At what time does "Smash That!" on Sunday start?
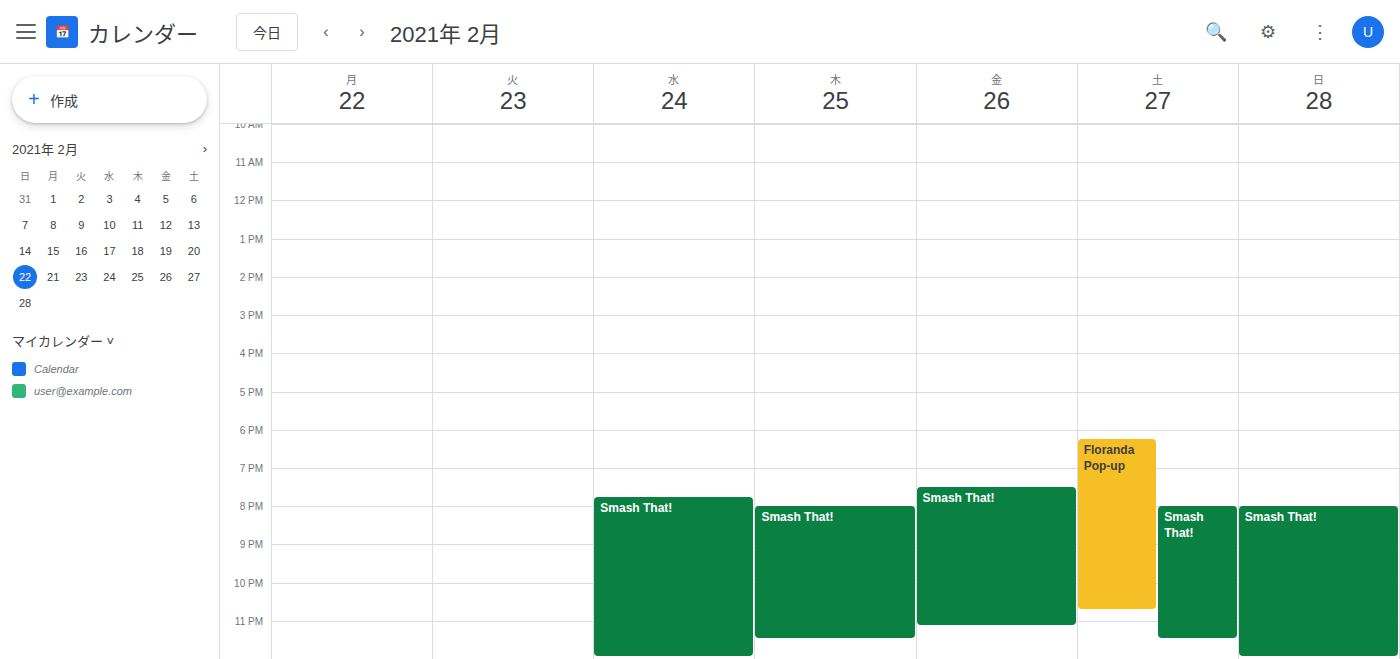
8:00 PM